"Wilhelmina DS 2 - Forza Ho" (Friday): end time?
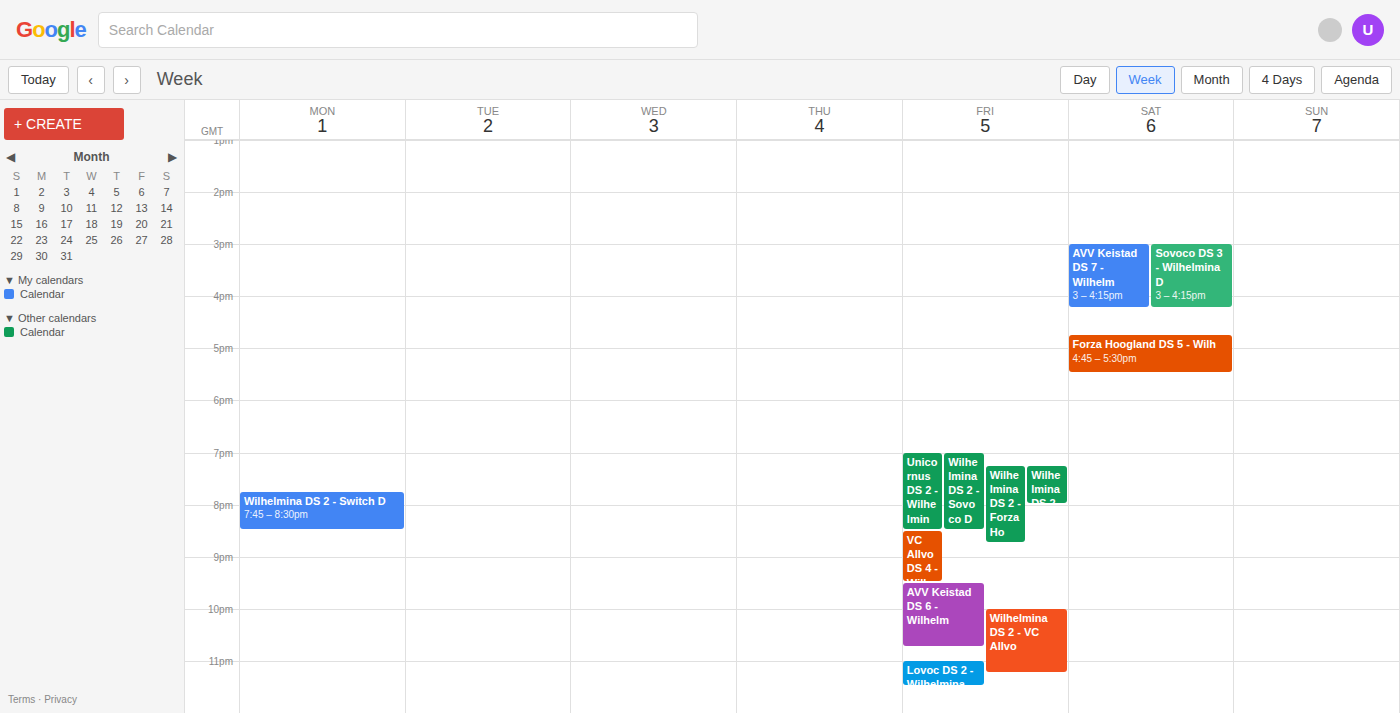
8:45 PM